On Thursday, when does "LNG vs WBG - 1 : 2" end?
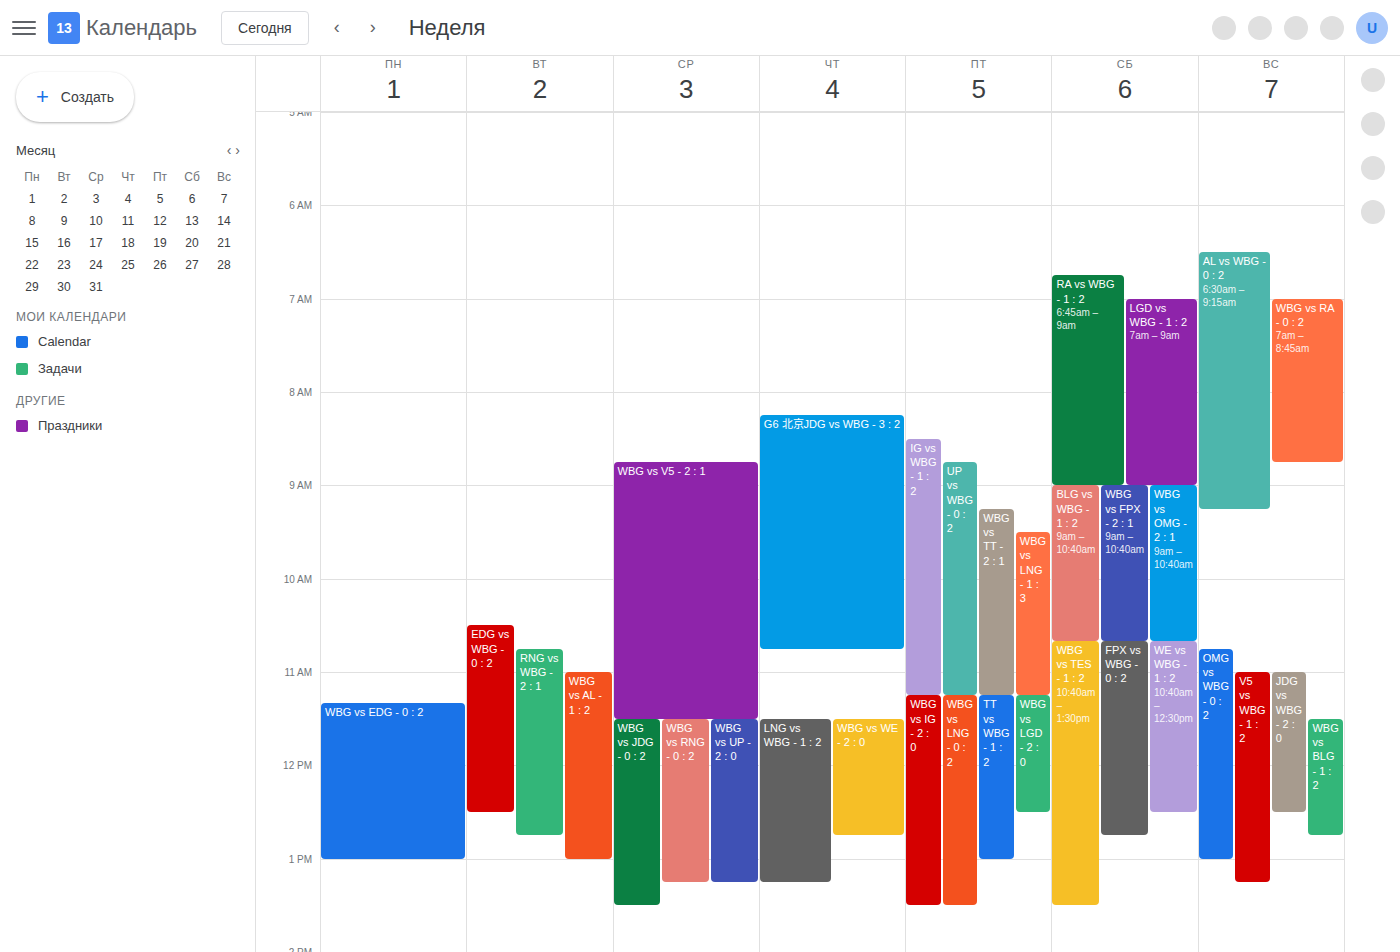
1:15 PM